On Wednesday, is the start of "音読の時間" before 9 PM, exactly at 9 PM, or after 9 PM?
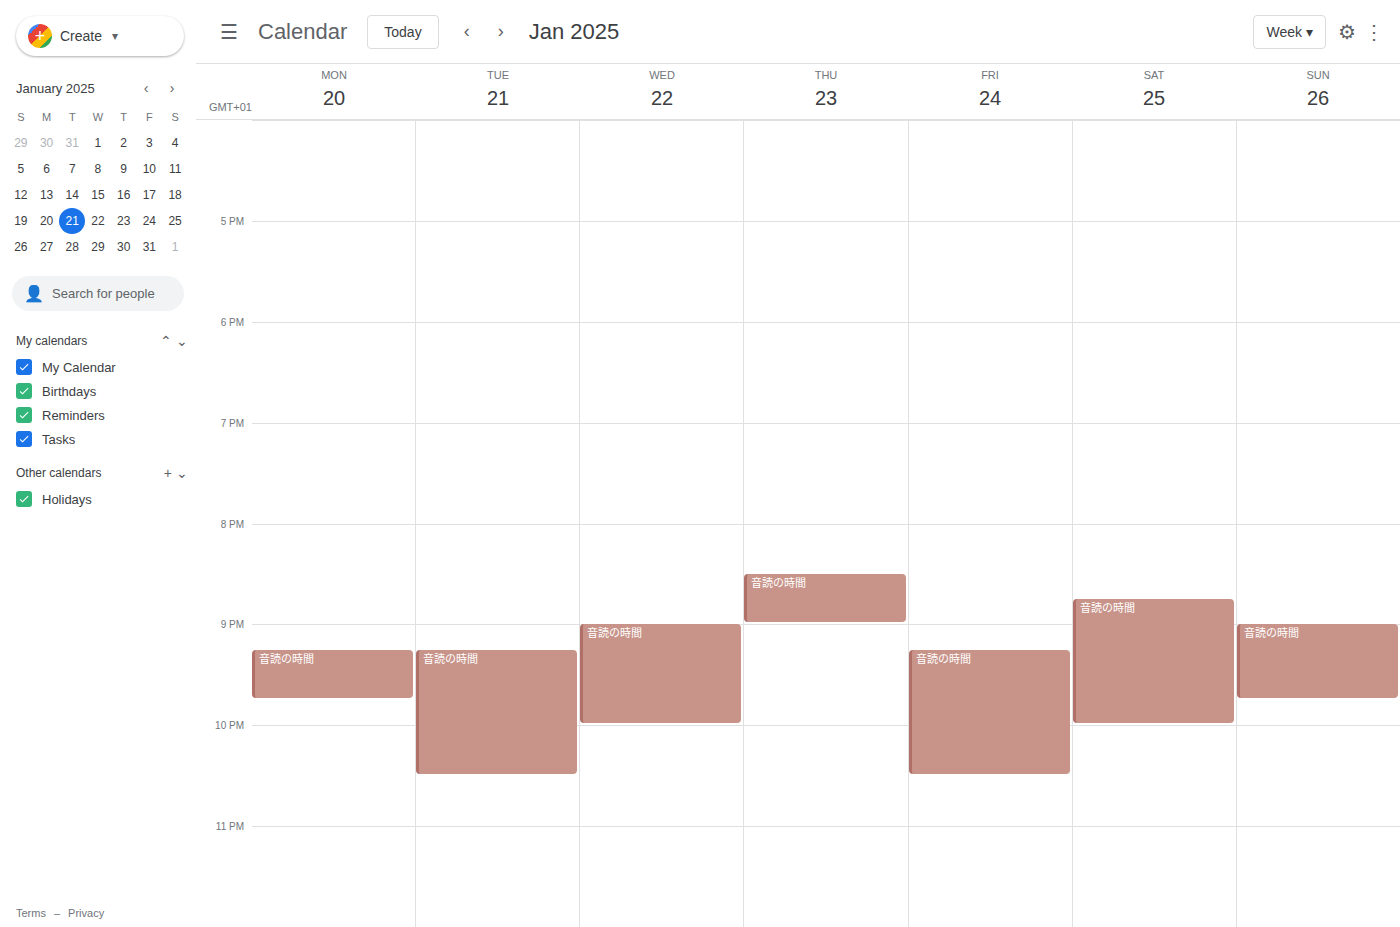
9:00 PM -- exactly at 9 PM, on the 9 PM line.